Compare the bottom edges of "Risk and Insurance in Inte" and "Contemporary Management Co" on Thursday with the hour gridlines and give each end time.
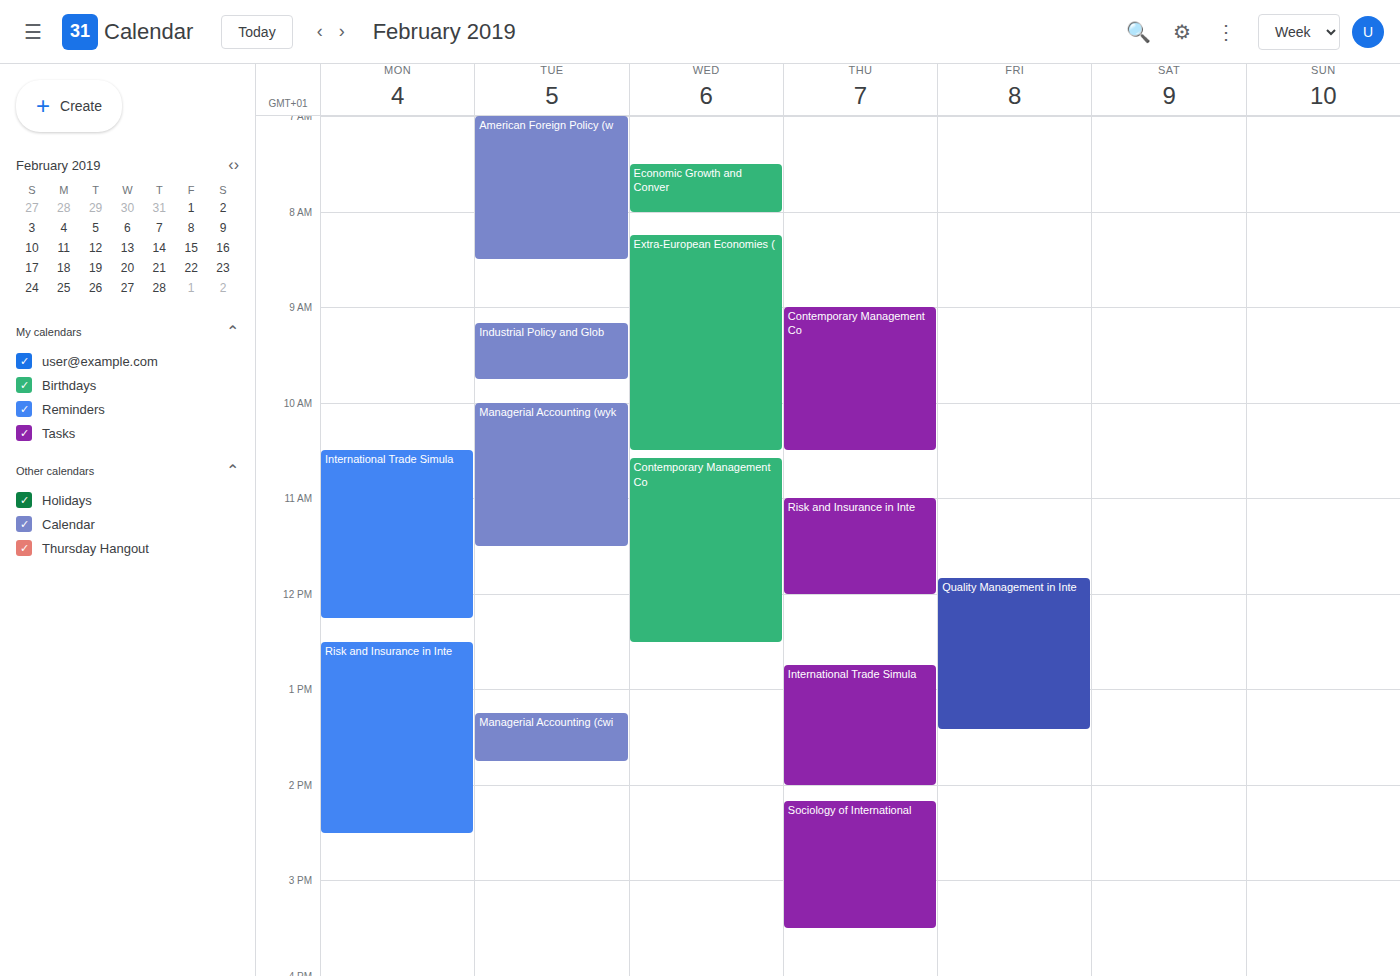
"Risk and Insurance in Inte": 12:00 PM, exactly on the 12 PM line. "Contemporary Management Co": 10:30 AM, halfway between the 10 AM and 11 AM lines.